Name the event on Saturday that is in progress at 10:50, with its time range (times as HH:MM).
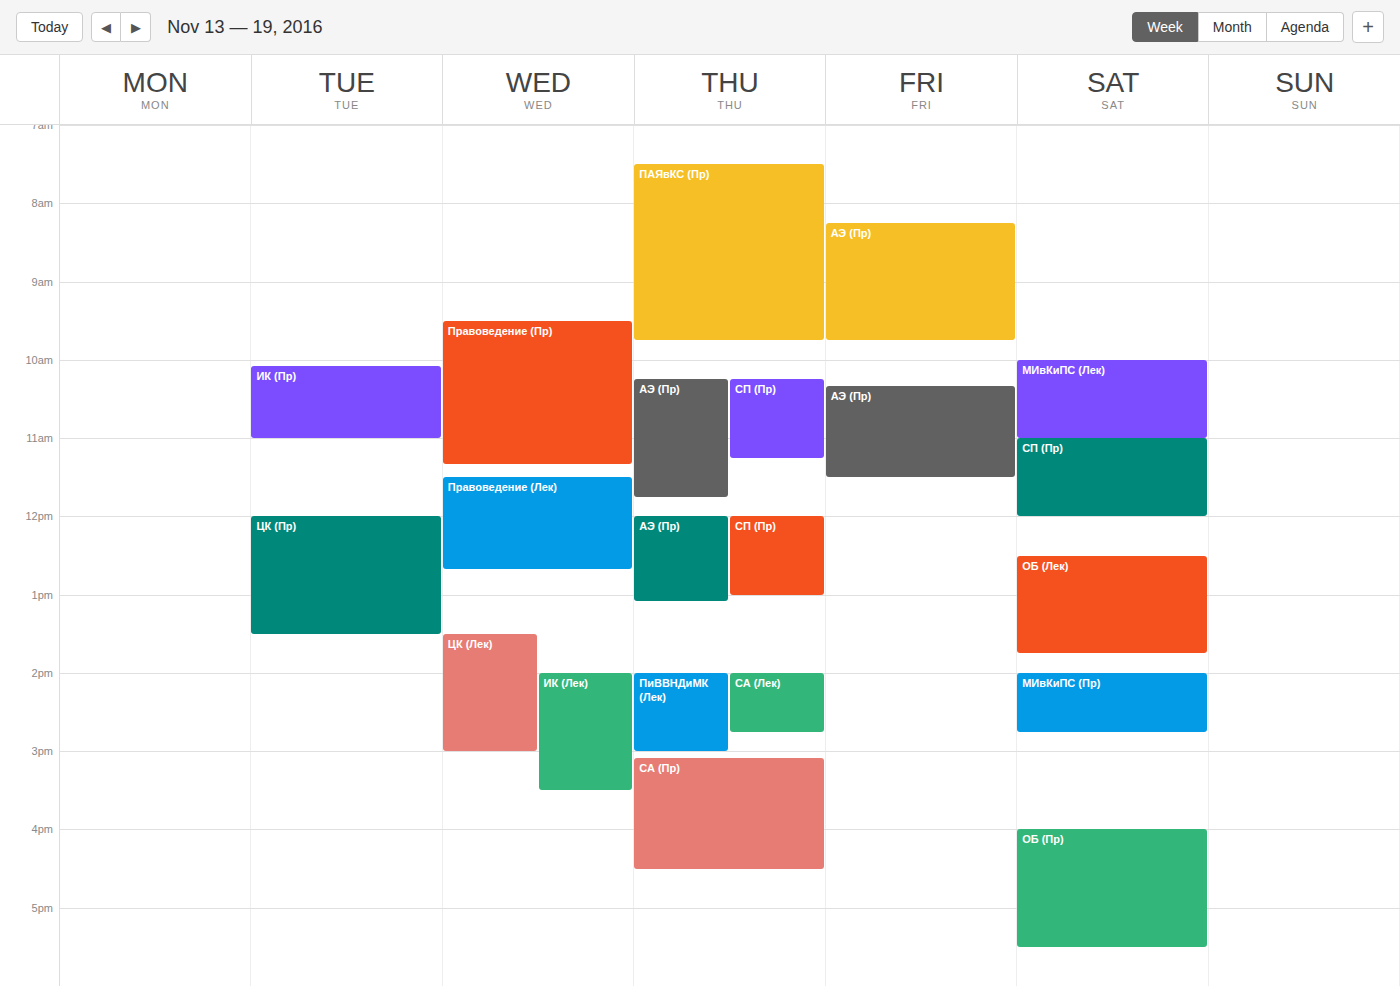
"МИвКиПС (Лек)", 10:00 to 11:00